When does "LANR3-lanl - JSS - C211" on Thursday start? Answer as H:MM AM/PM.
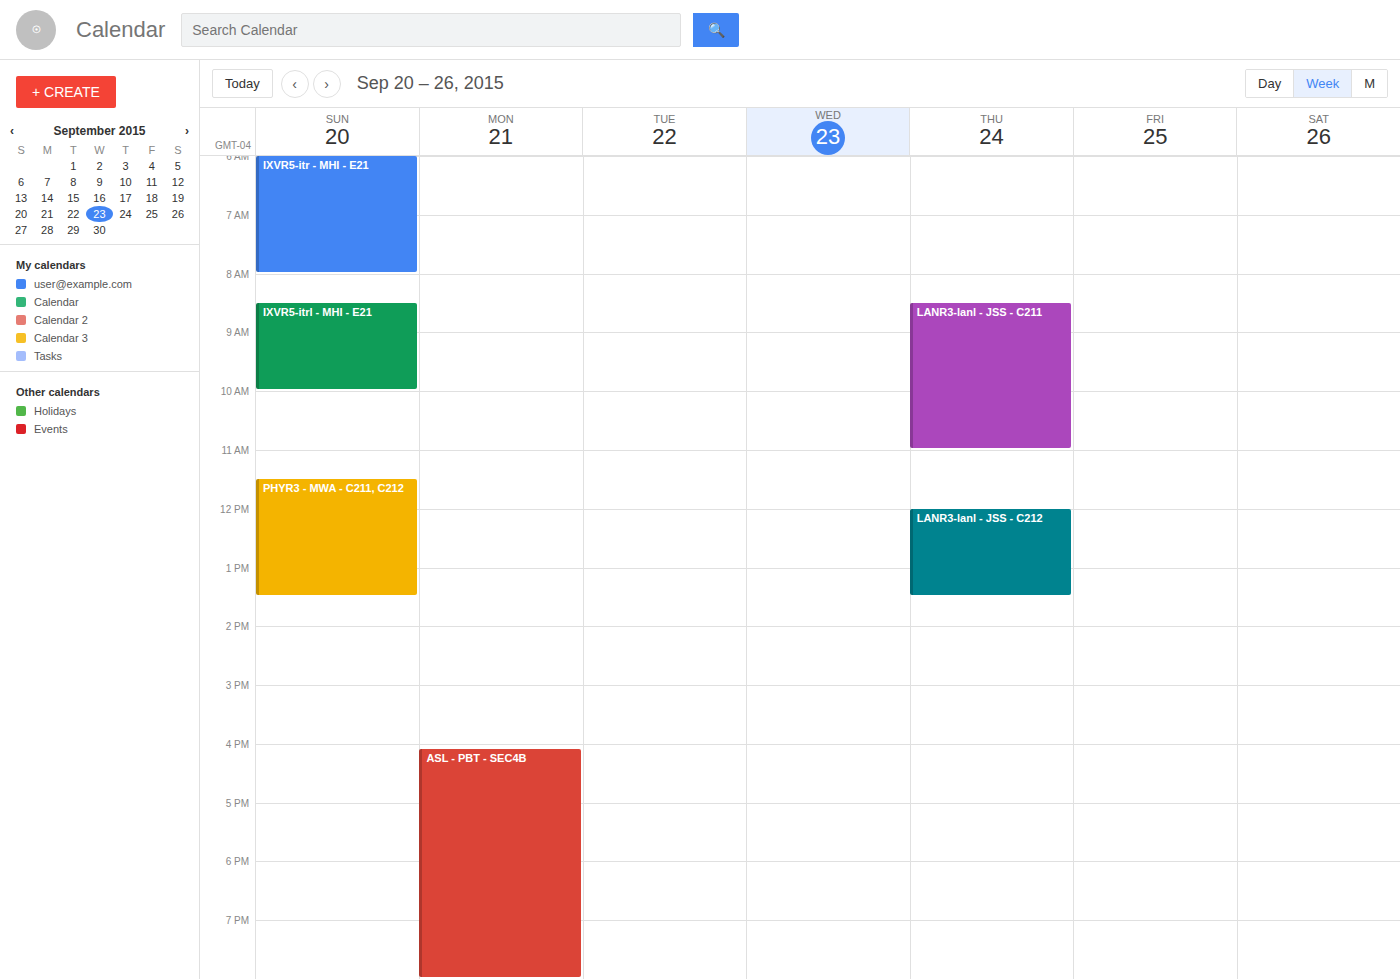
8:30 AM